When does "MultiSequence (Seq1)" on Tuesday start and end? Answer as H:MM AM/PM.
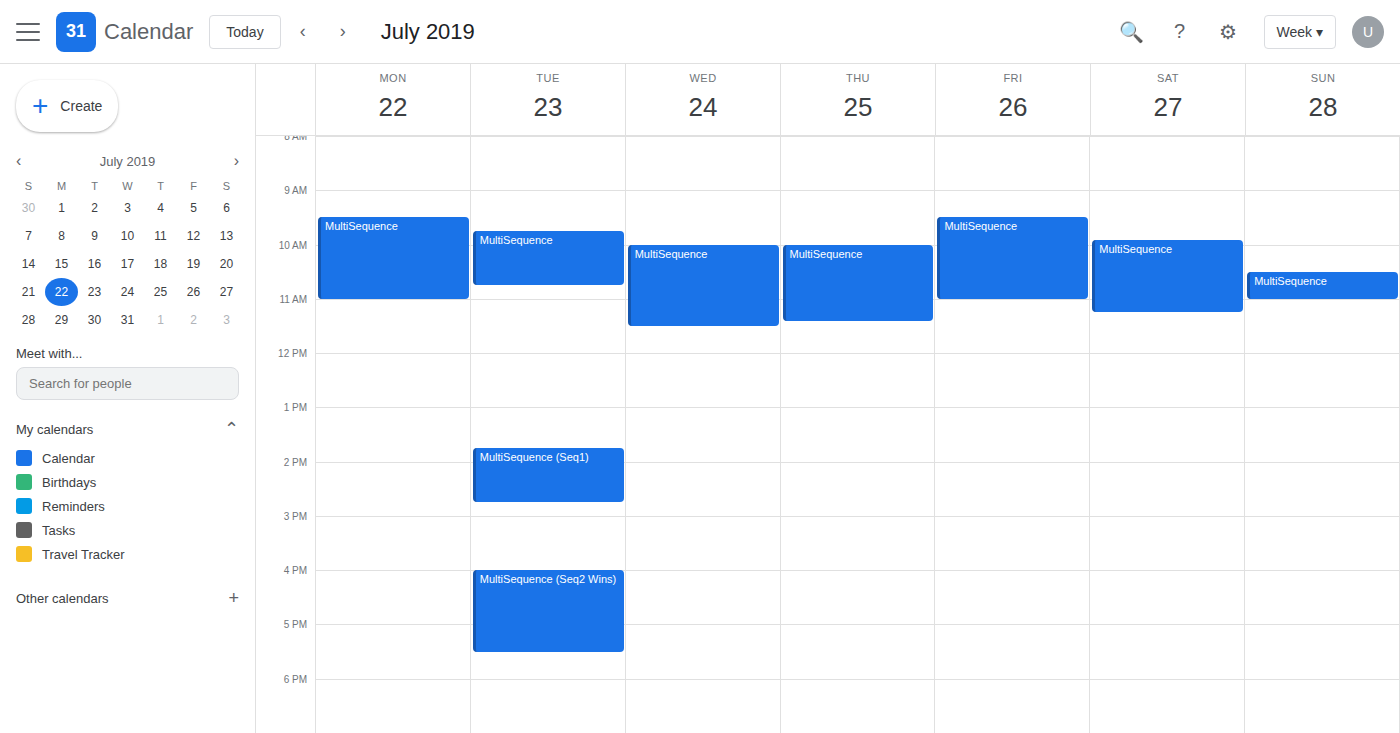
1:45 PM to 2:45 PM